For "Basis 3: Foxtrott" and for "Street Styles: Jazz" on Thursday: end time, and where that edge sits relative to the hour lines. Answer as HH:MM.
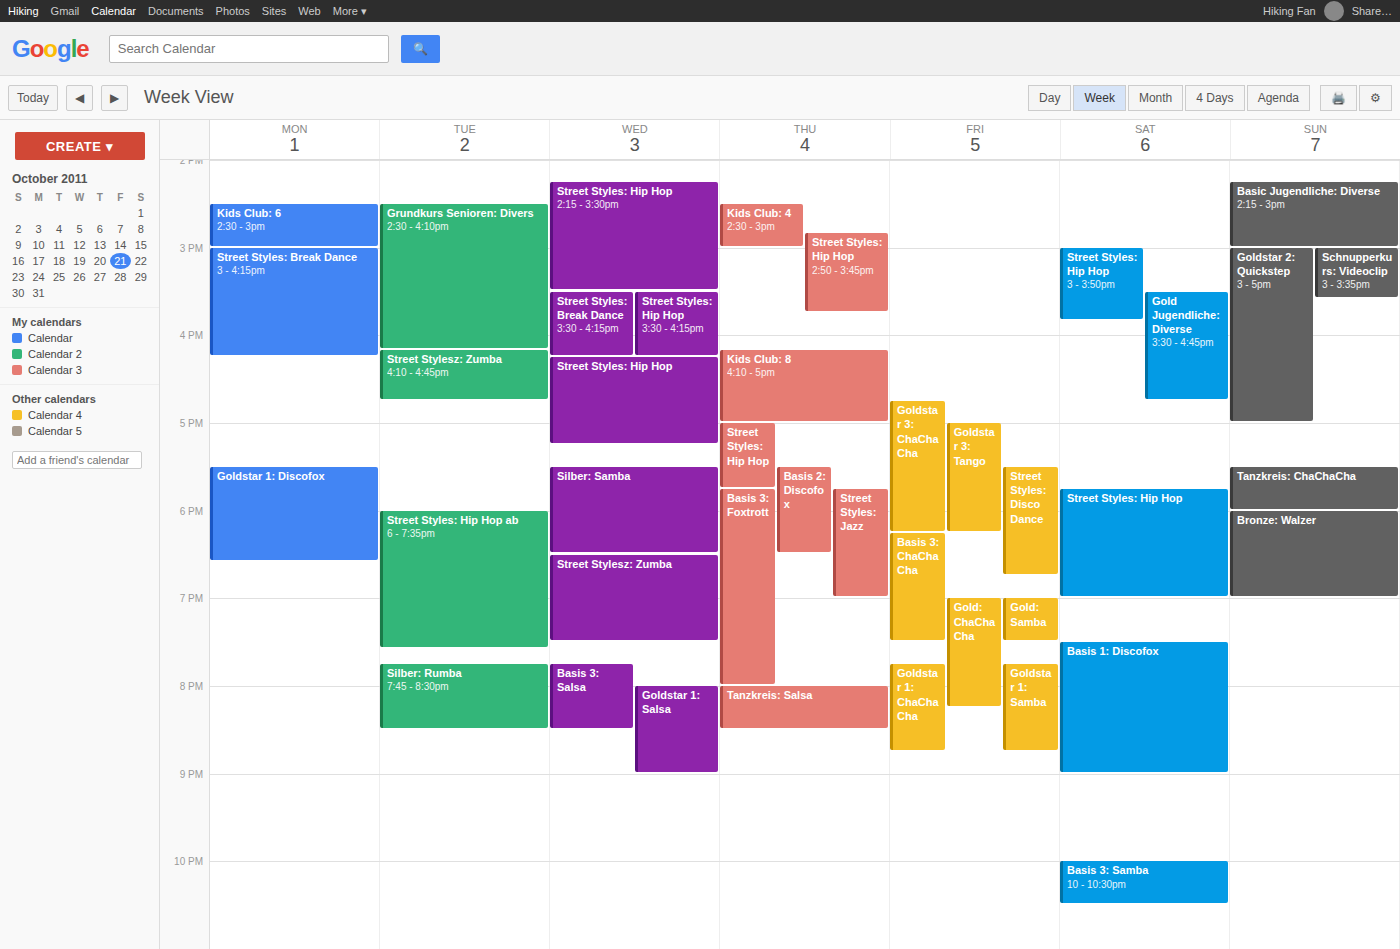
"Basis 3: Foxtrott": 20:00, exactly on the 20:00 line. "Street Styles: Jazz": 19:00, exactly on the 19:00 line.